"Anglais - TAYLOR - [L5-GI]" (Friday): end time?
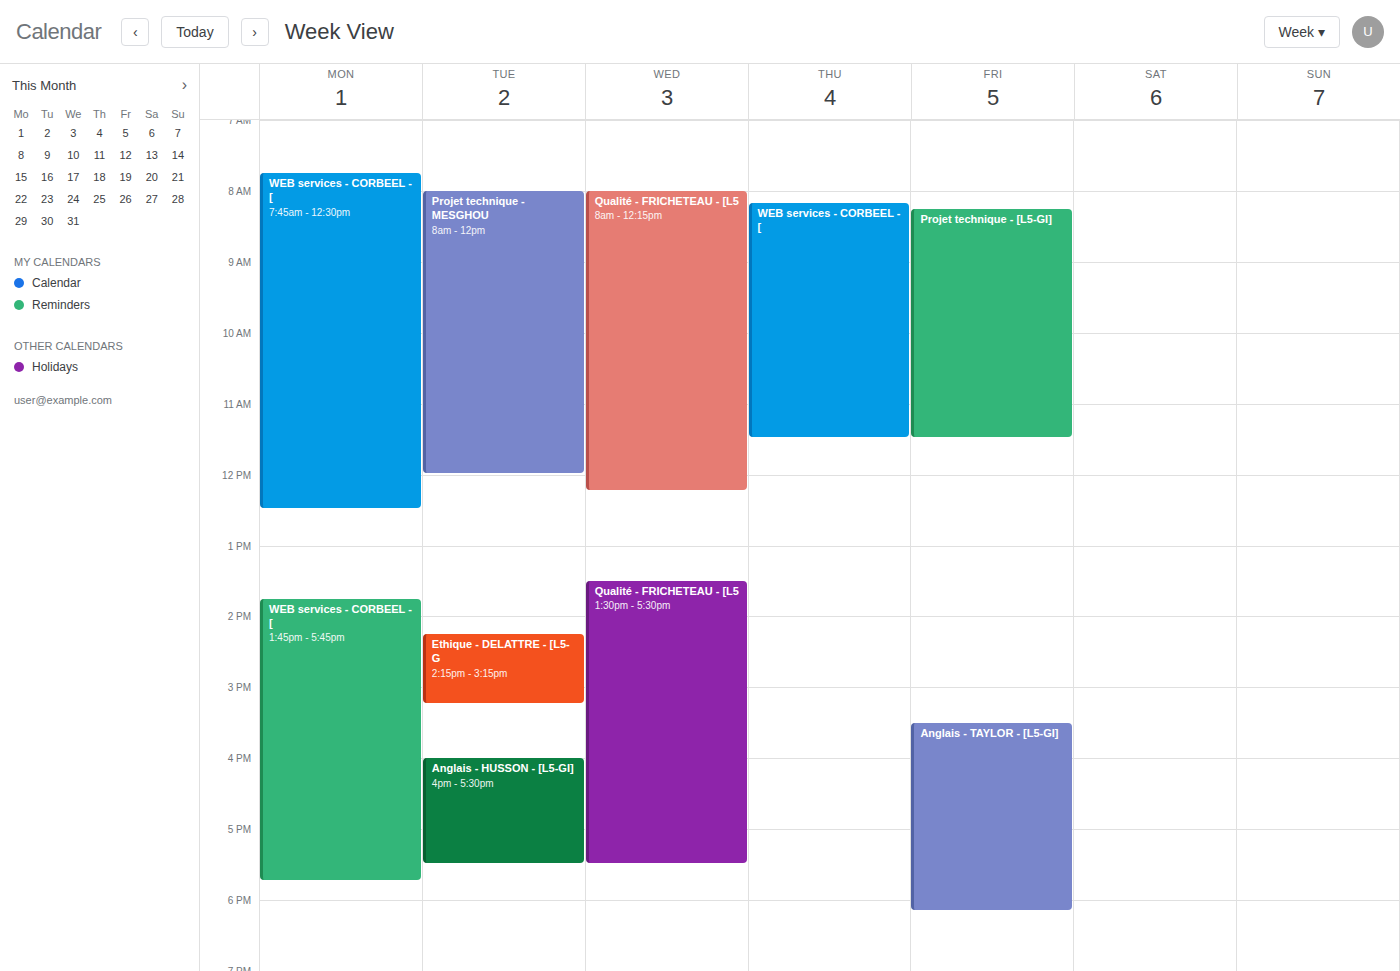
6:10 PM